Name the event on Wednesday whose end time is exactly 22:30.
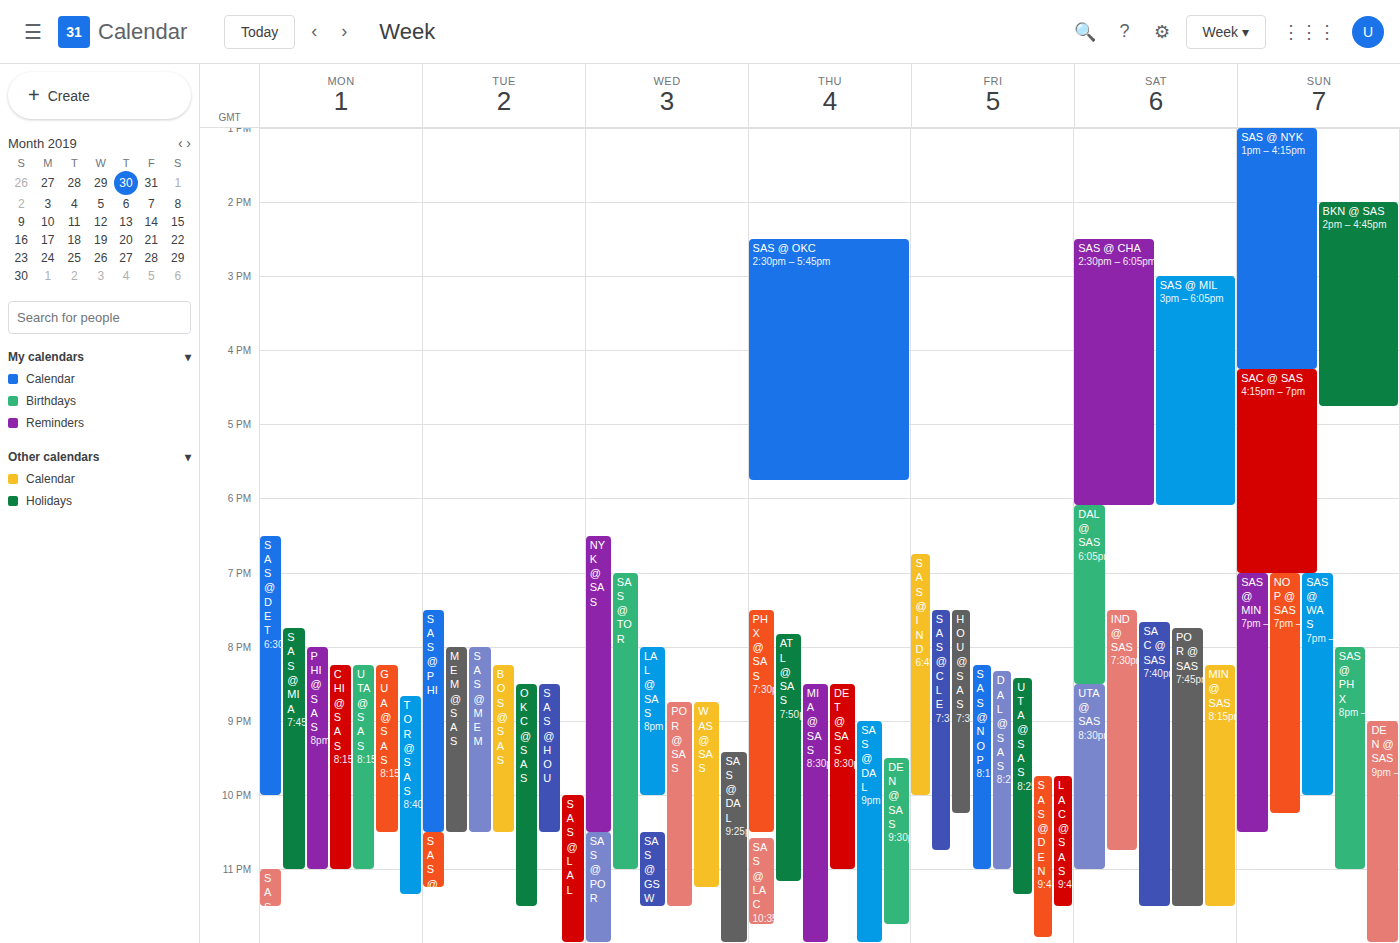
"NYK @ SAS"